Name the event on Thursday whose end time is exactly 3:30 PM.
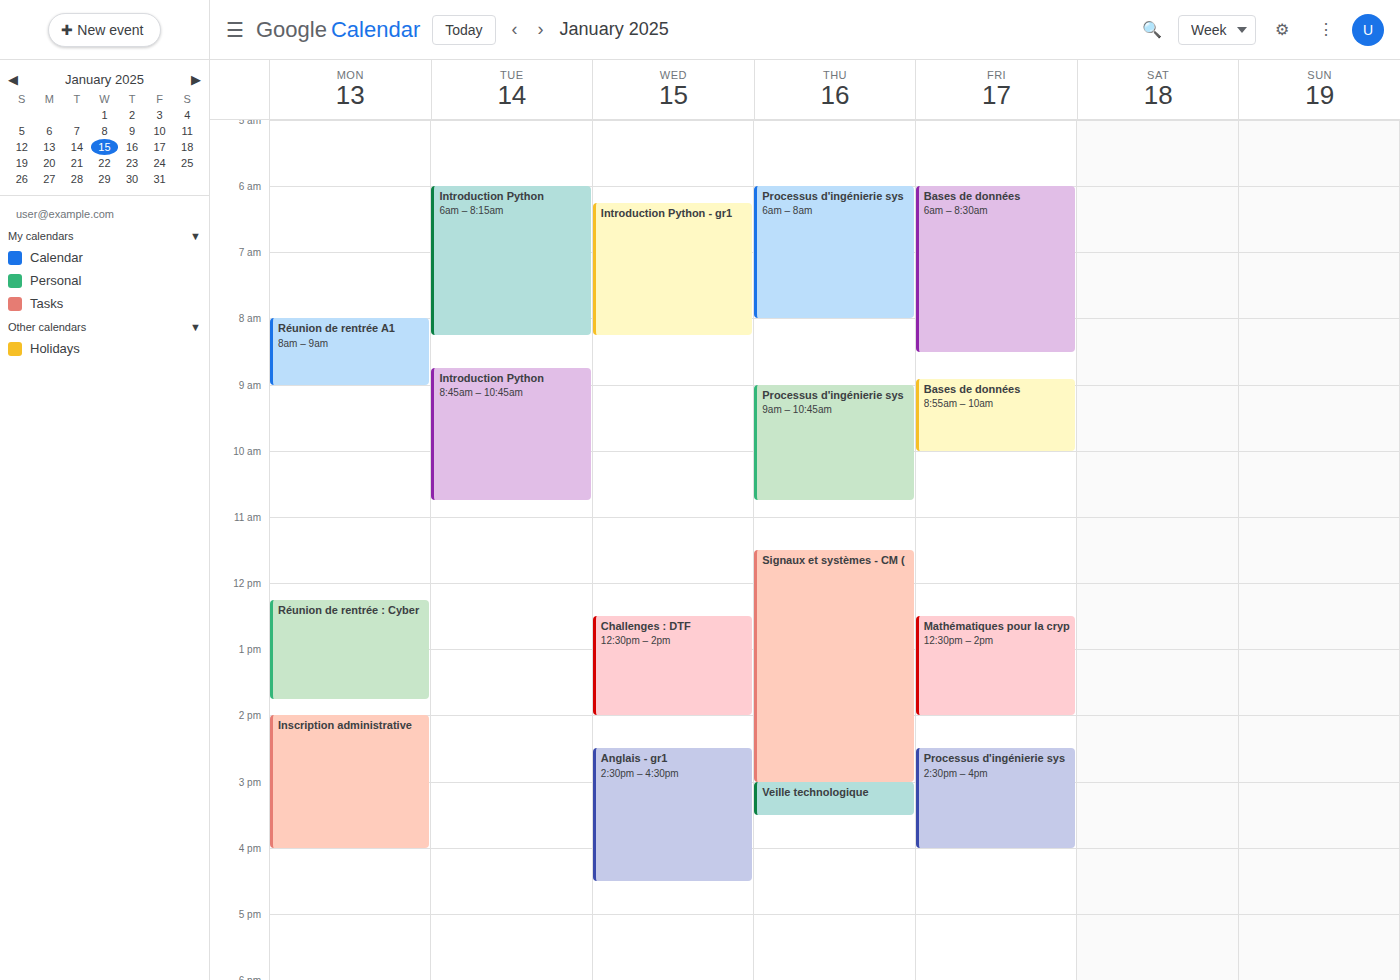
"Veille technologique"